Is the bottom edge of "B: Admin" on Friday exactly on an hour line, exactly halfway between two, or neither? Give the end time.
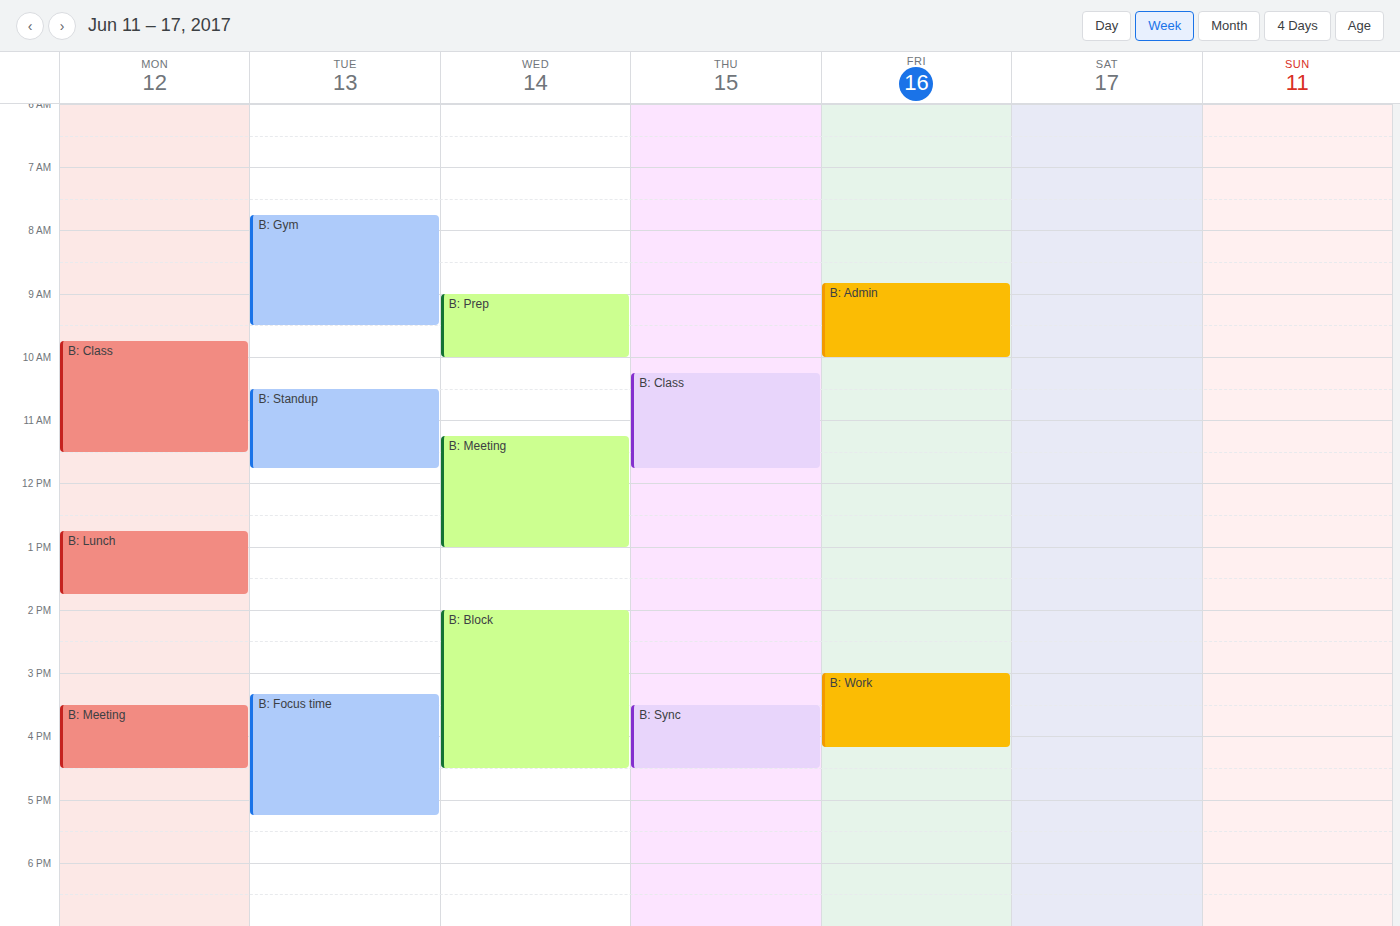
10:00 AM -- exactly on the 10 AM line.